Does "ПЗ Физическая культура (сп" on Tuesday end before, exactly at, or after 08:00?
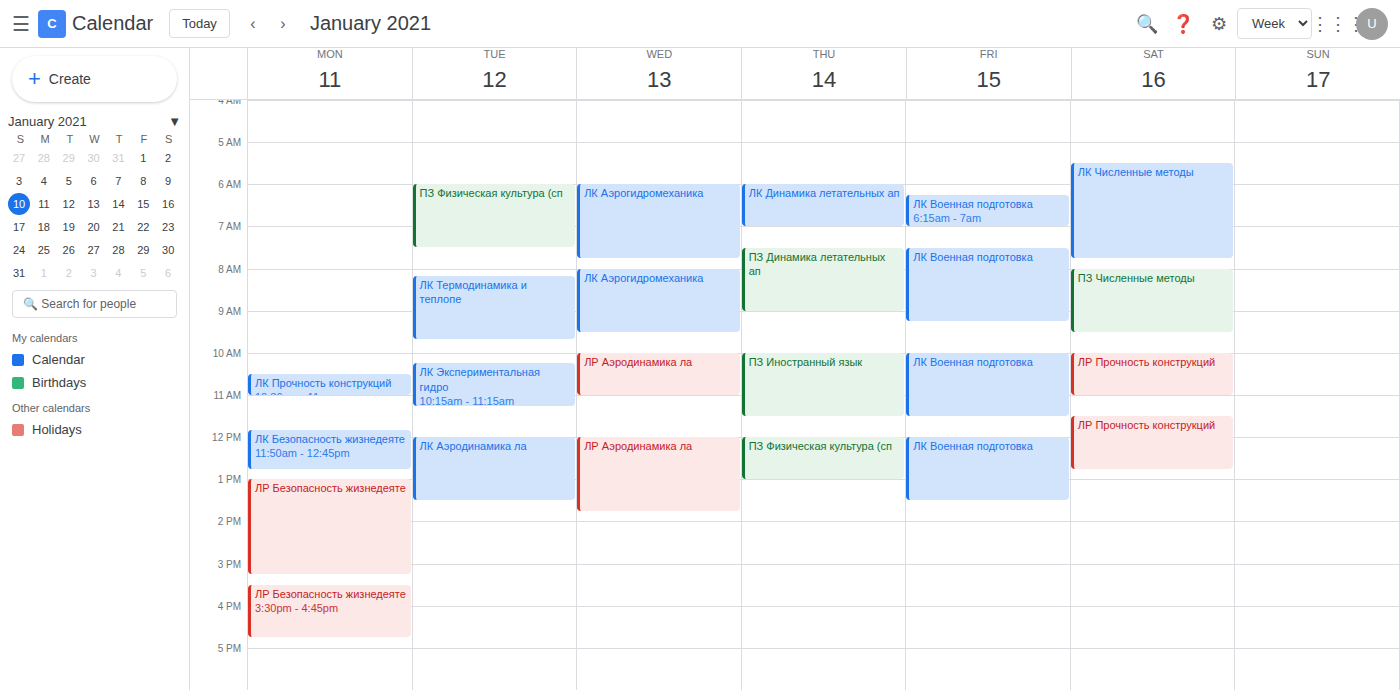
07:30 -- before 08:00, 30 minutes above the 08:00 line.